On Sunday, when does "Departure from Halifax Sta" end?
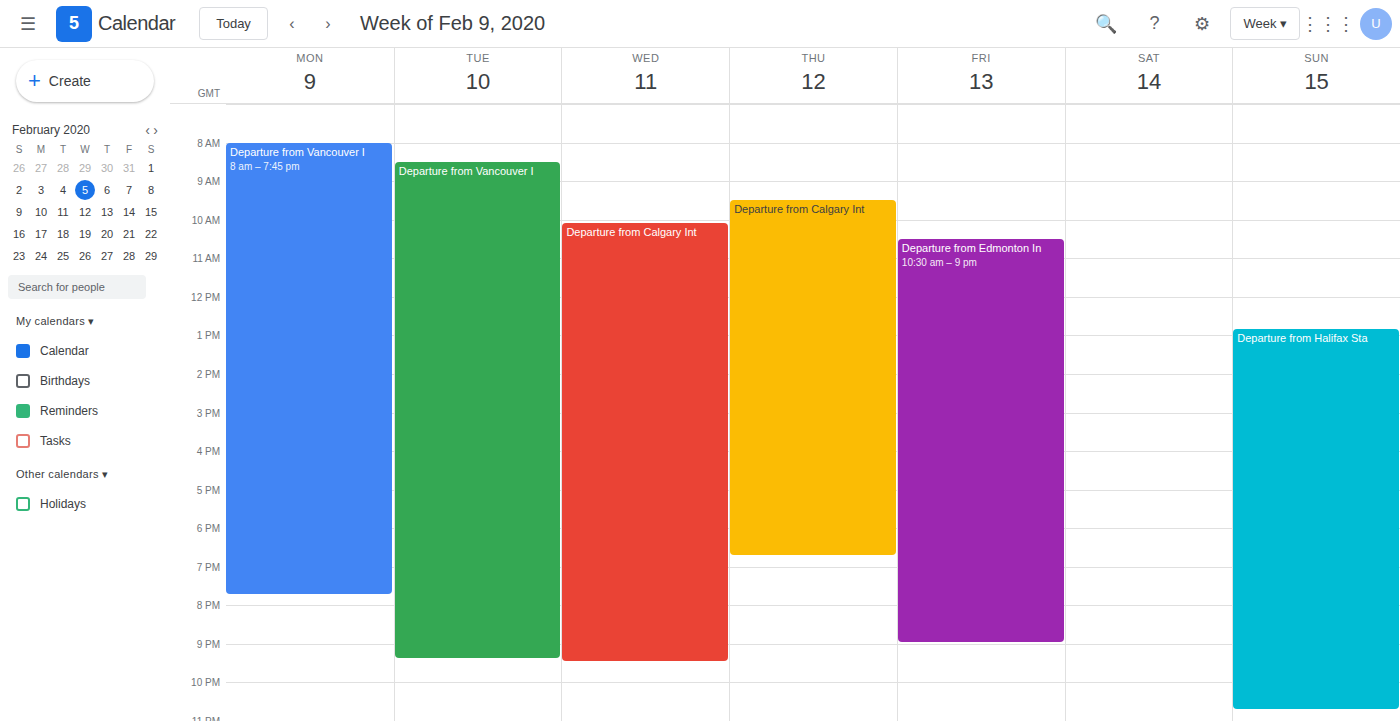
10:45 PM